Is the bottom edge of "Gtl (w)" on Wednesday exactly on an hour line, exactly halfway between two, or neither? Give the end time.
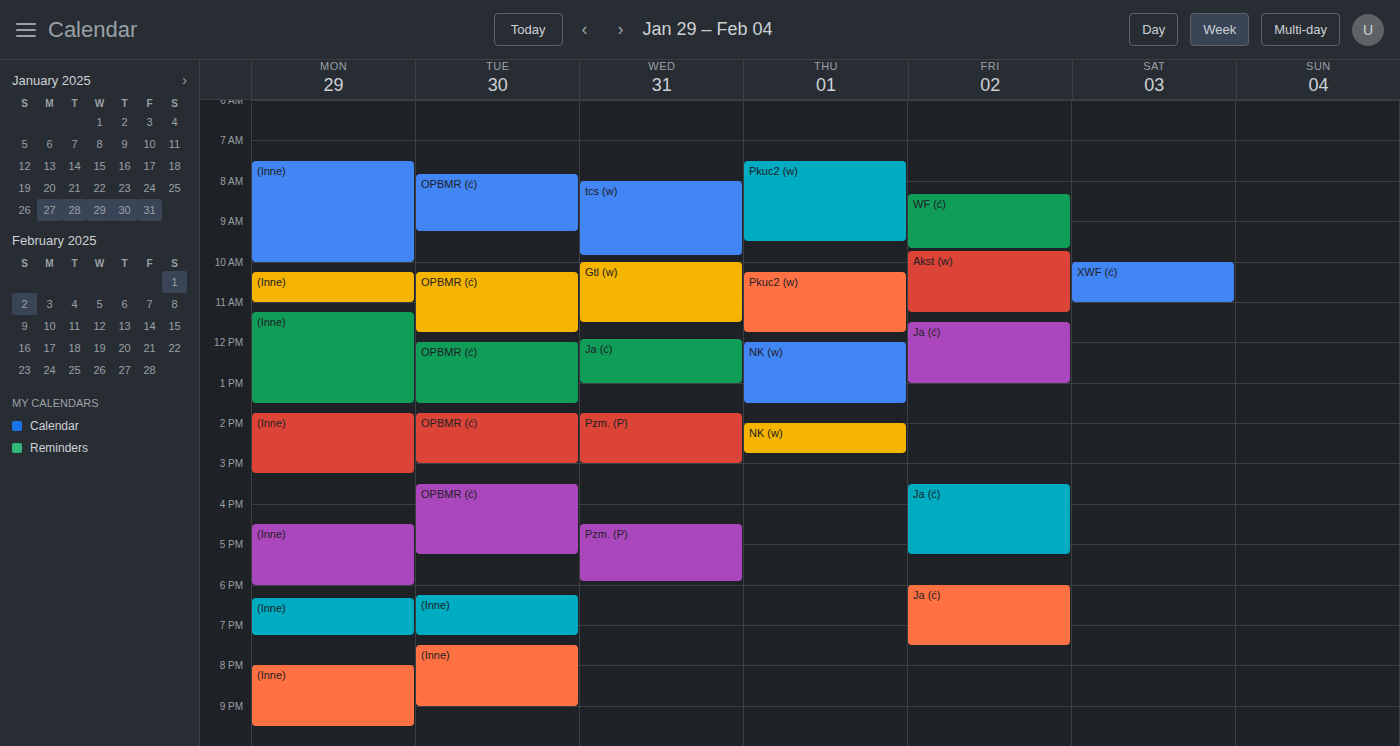
11:30 AM -- halfway between the 11 AM and 12 PM lines.